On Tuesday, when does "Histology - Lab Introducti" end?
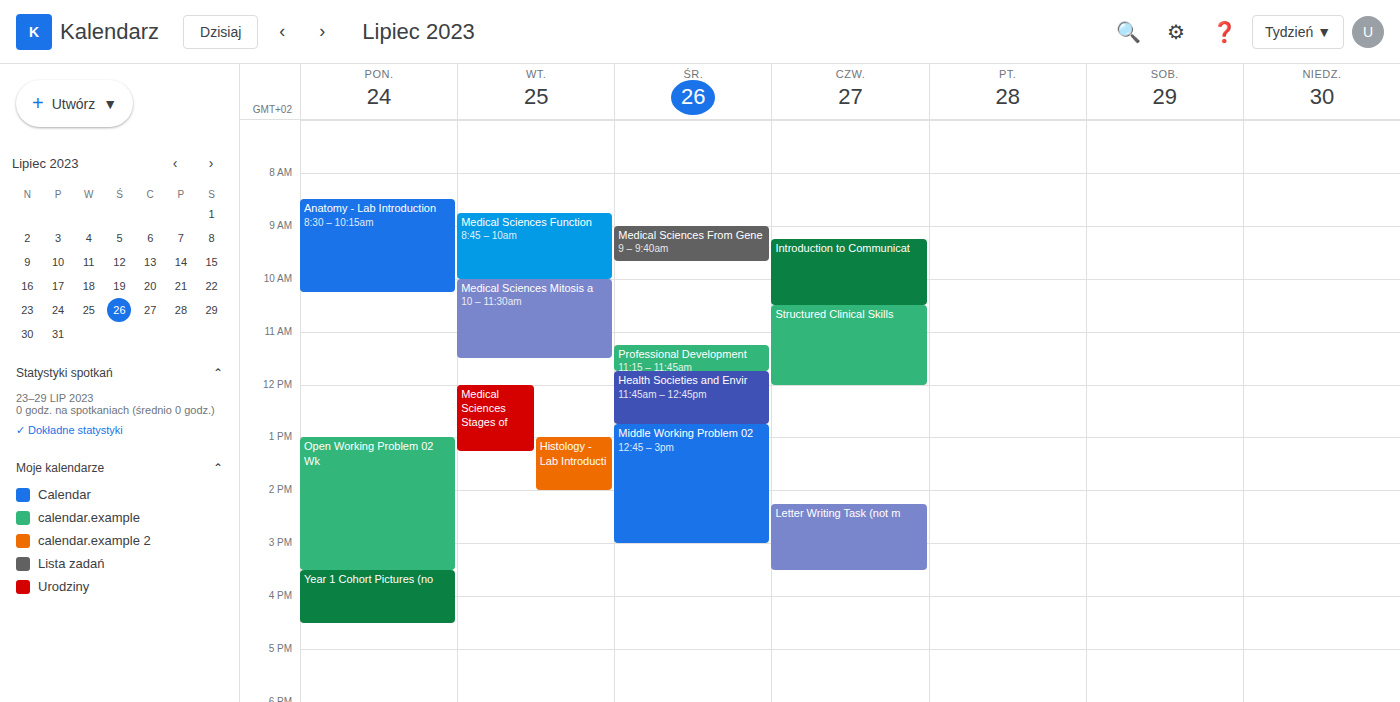
2:00 PM